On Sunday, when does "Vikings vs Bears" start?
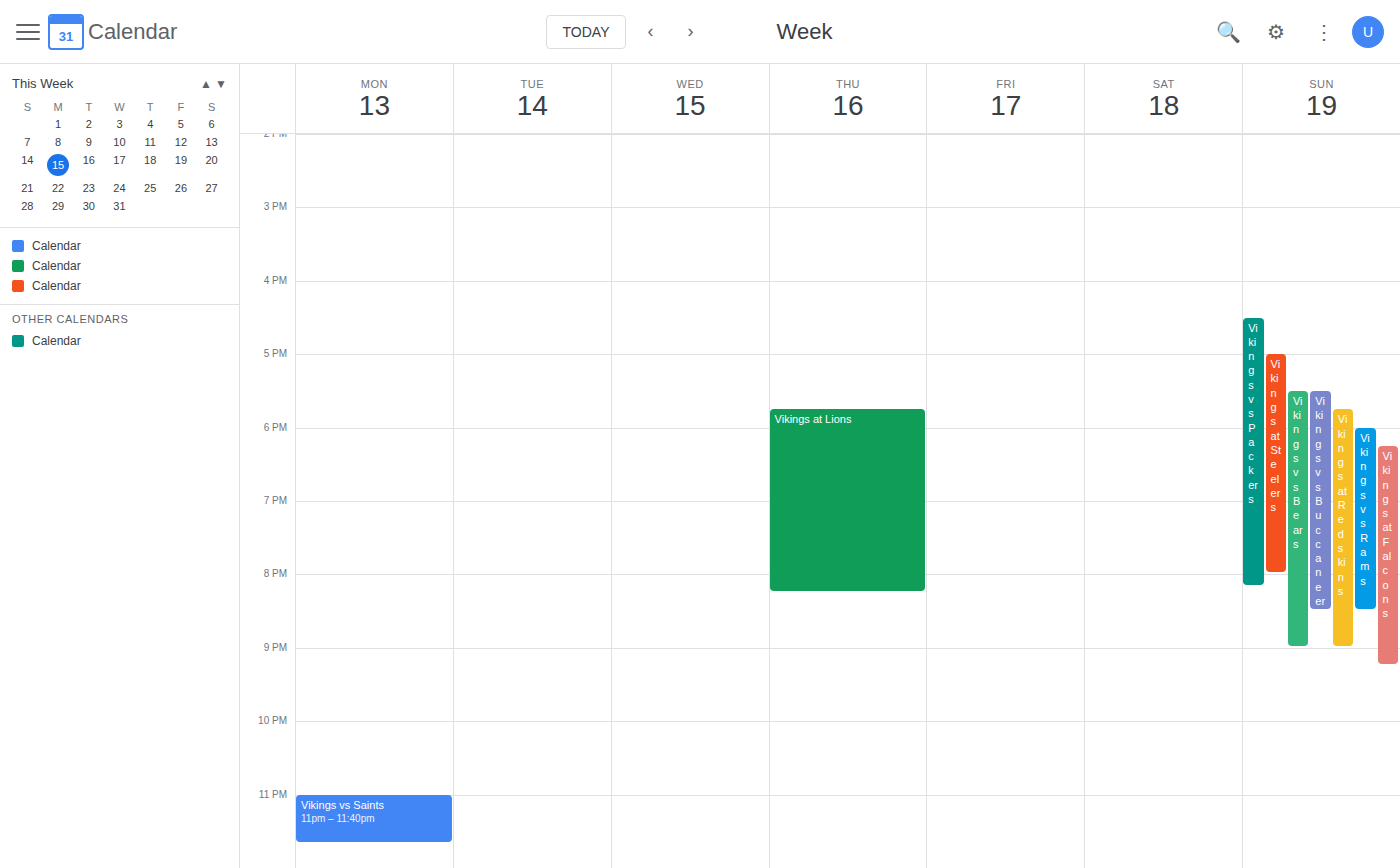
17:30